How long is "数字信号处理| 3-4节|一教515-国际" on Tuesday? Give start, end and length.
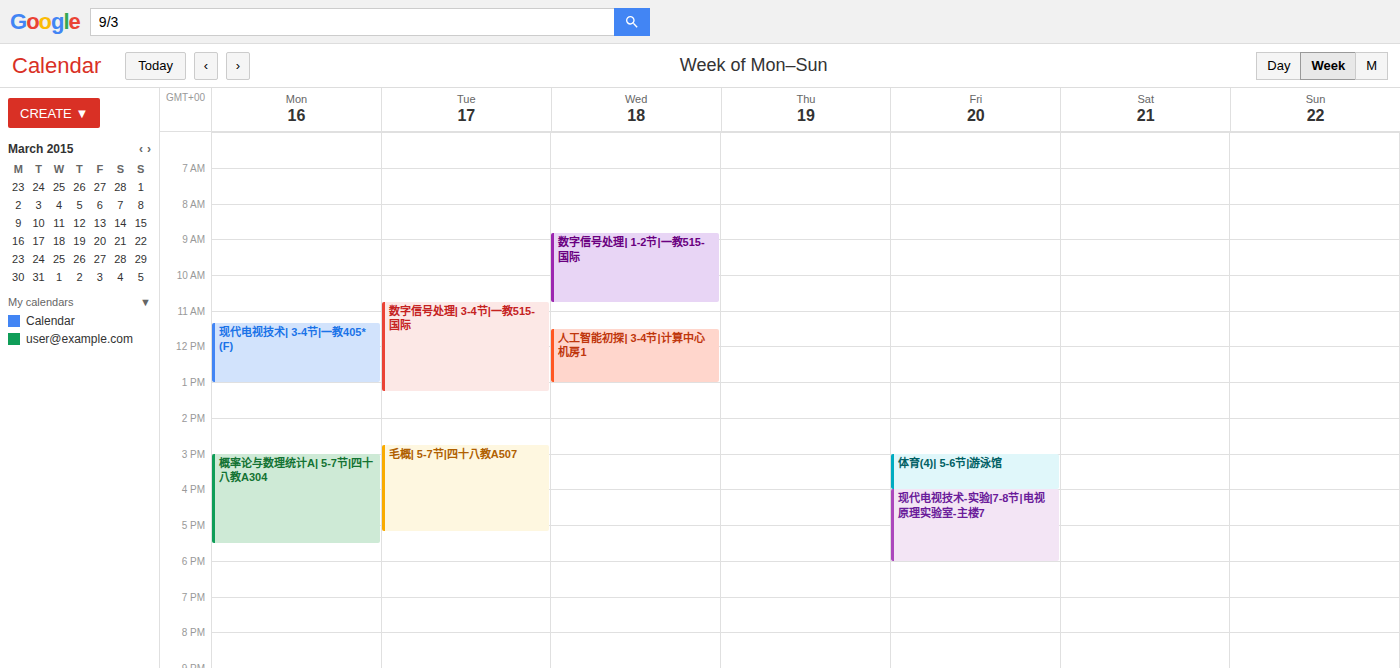
10:45 to 13:15, 2 hours 30 minutes